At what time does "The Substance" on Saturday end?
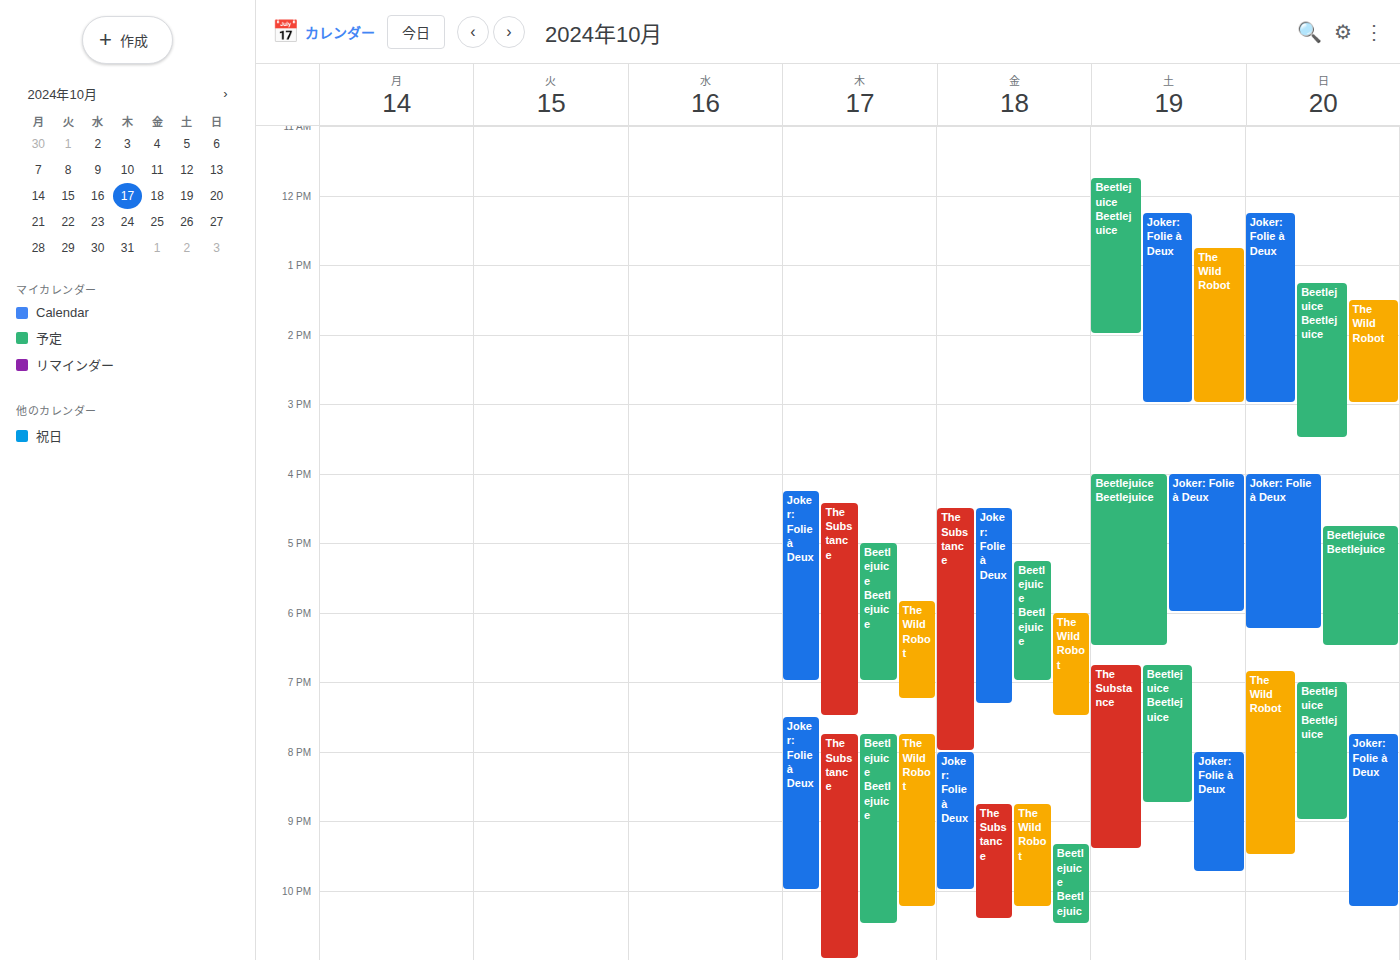
9:25 PM